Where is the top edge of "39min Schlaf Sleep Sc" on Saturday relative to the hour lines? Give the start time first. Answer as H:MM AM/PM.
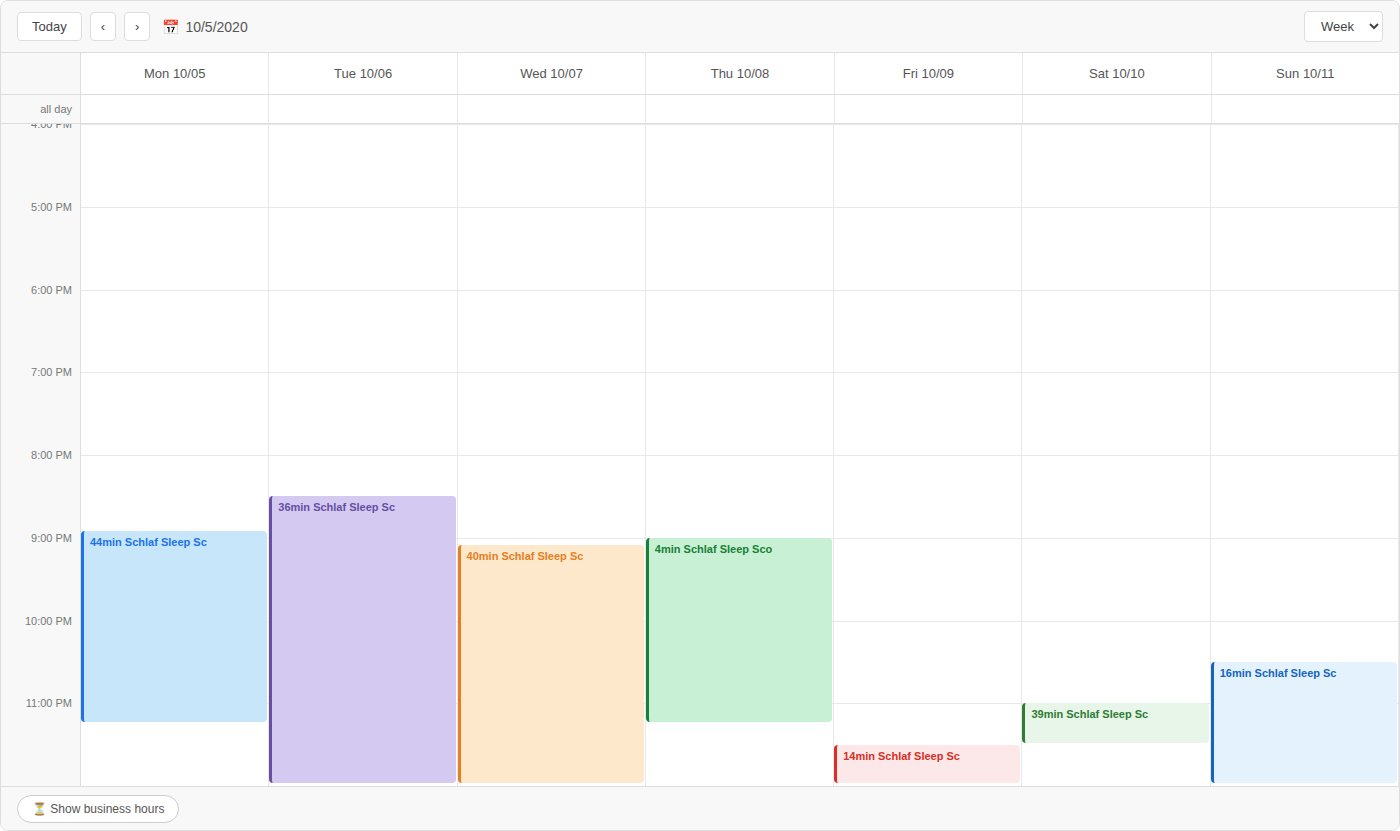
11:00 PM -- exactly on the 11 PM line.